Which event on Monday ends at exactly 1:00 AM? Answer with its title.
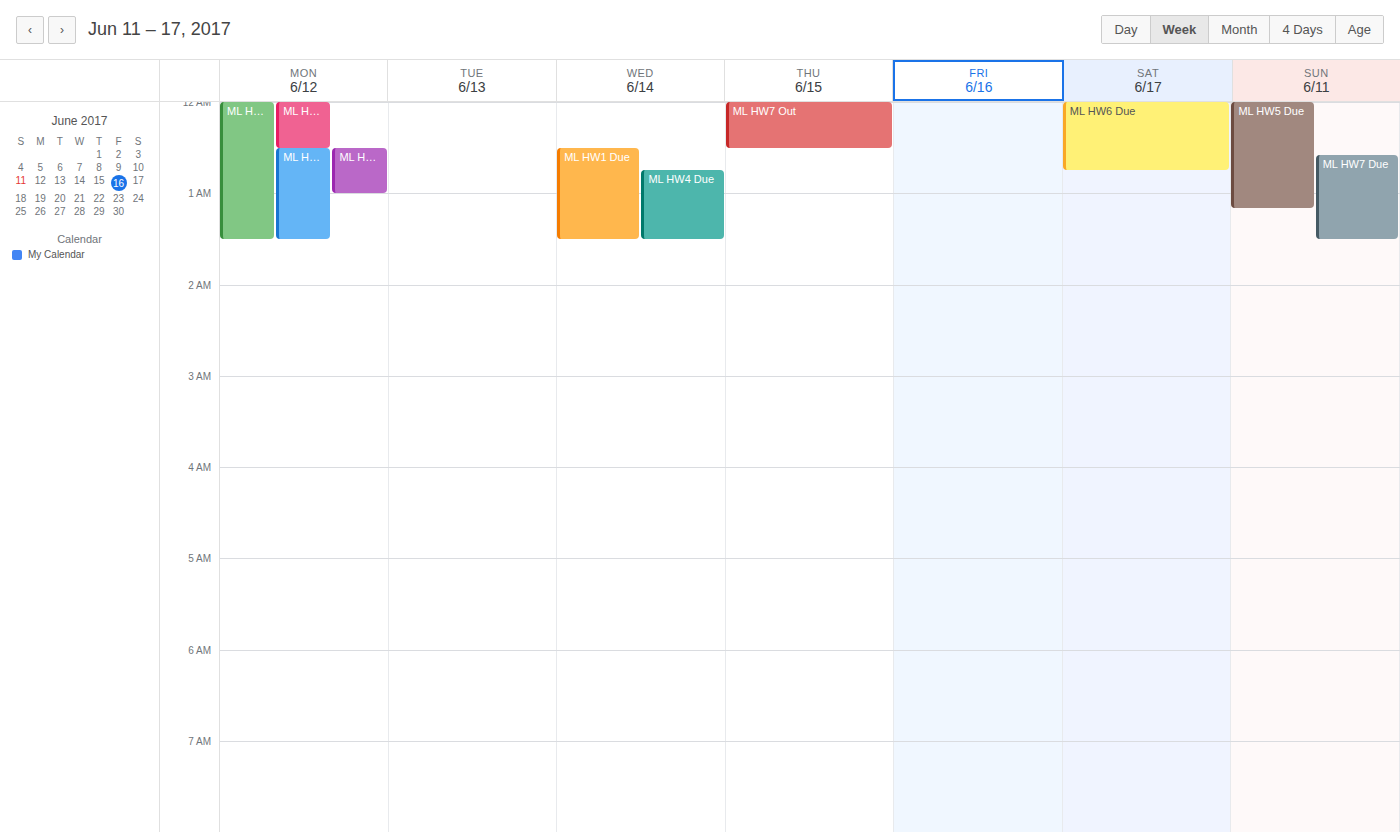
"ML HW2 Due"